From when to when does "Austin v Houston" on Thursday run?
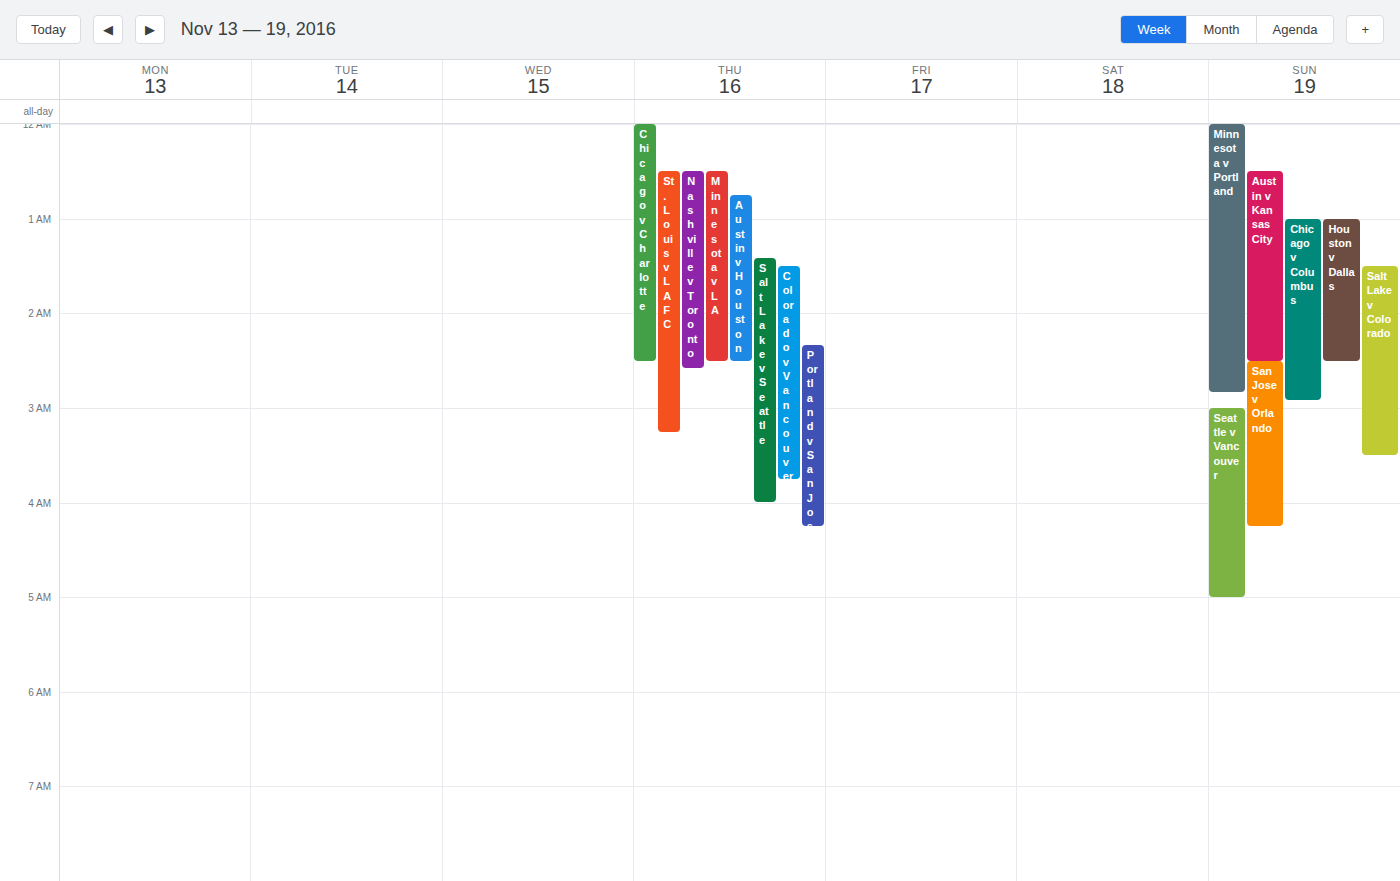
12:45 AM to 2:30 AM